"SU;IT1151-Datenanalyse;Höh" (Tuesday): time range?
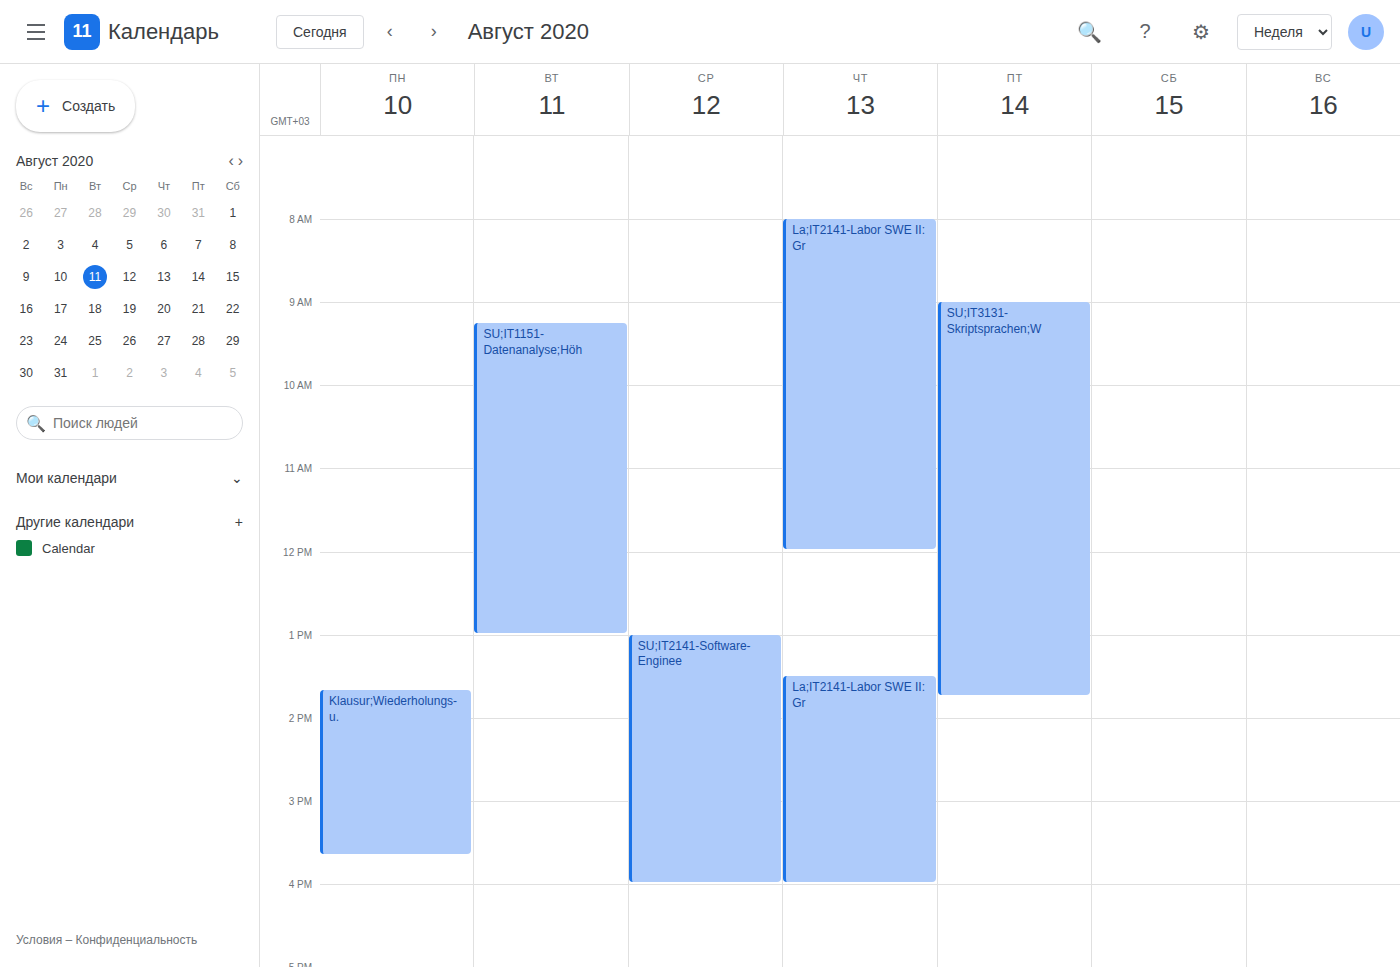
9:15 AM to 1:00 PM